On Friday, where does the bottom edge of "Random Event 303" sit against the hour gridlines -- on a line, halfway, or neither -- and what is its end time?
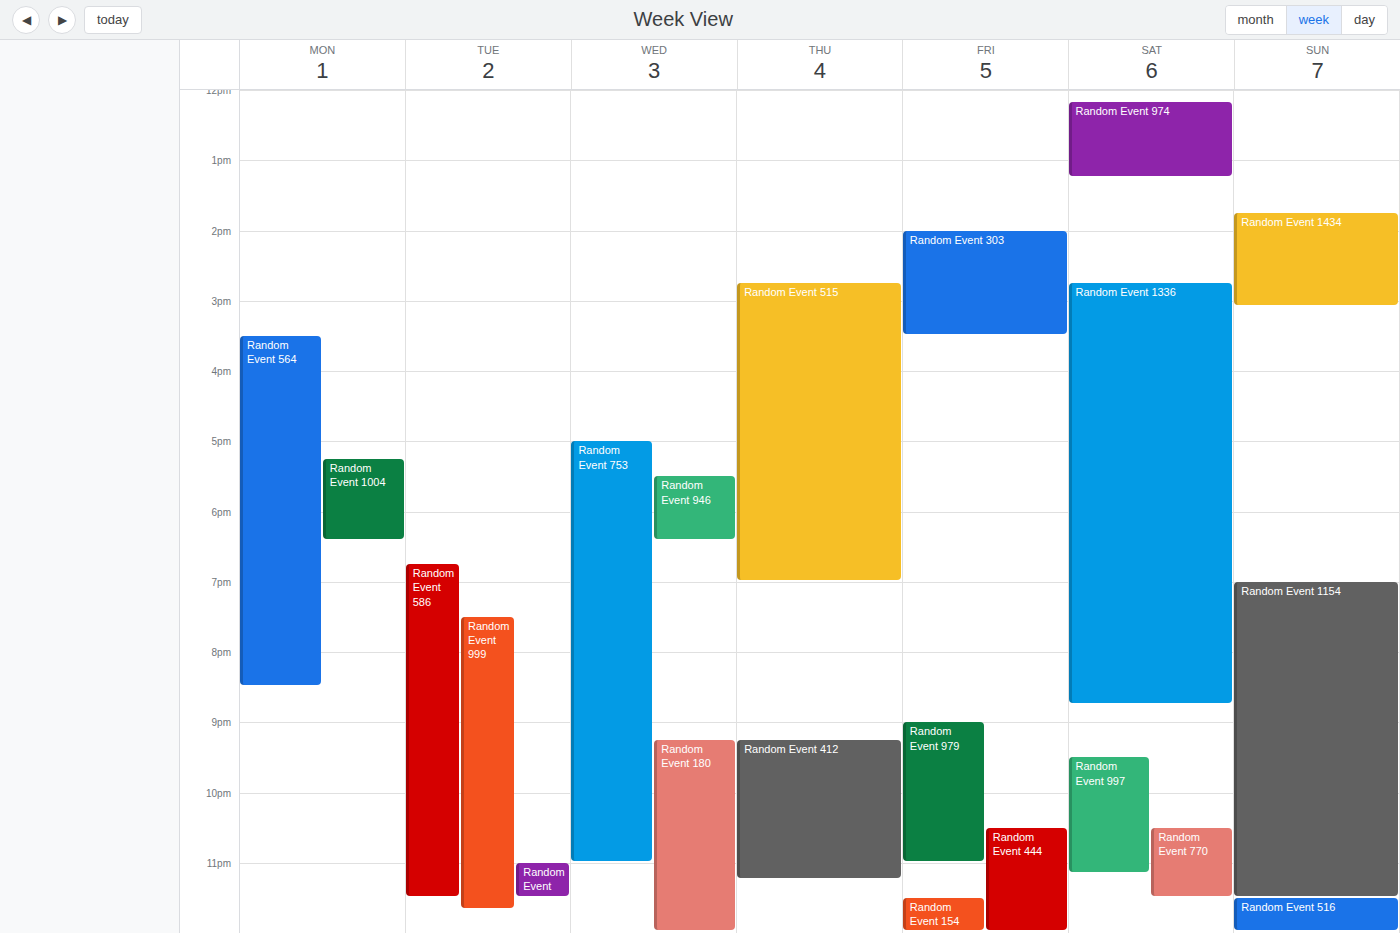
15:30 -- halfway between the 15:00 and 16:00 lines.